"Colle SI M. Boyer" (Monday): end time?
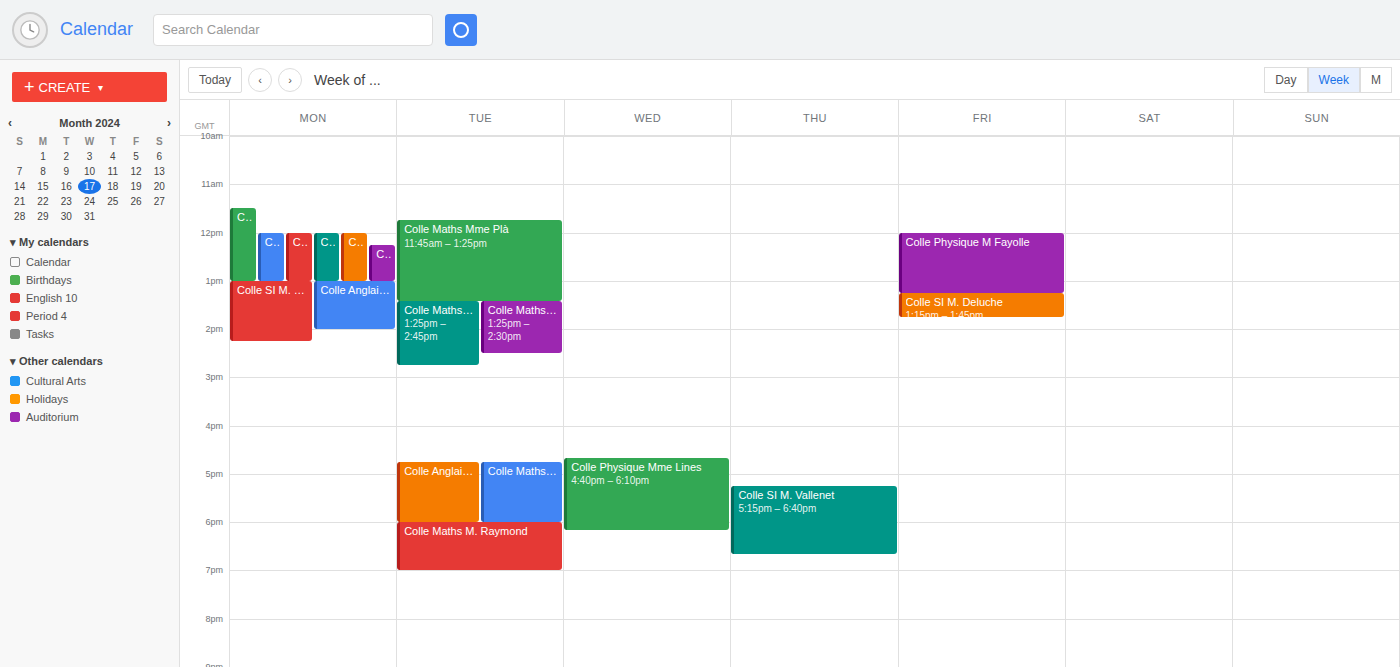
2:15 PM